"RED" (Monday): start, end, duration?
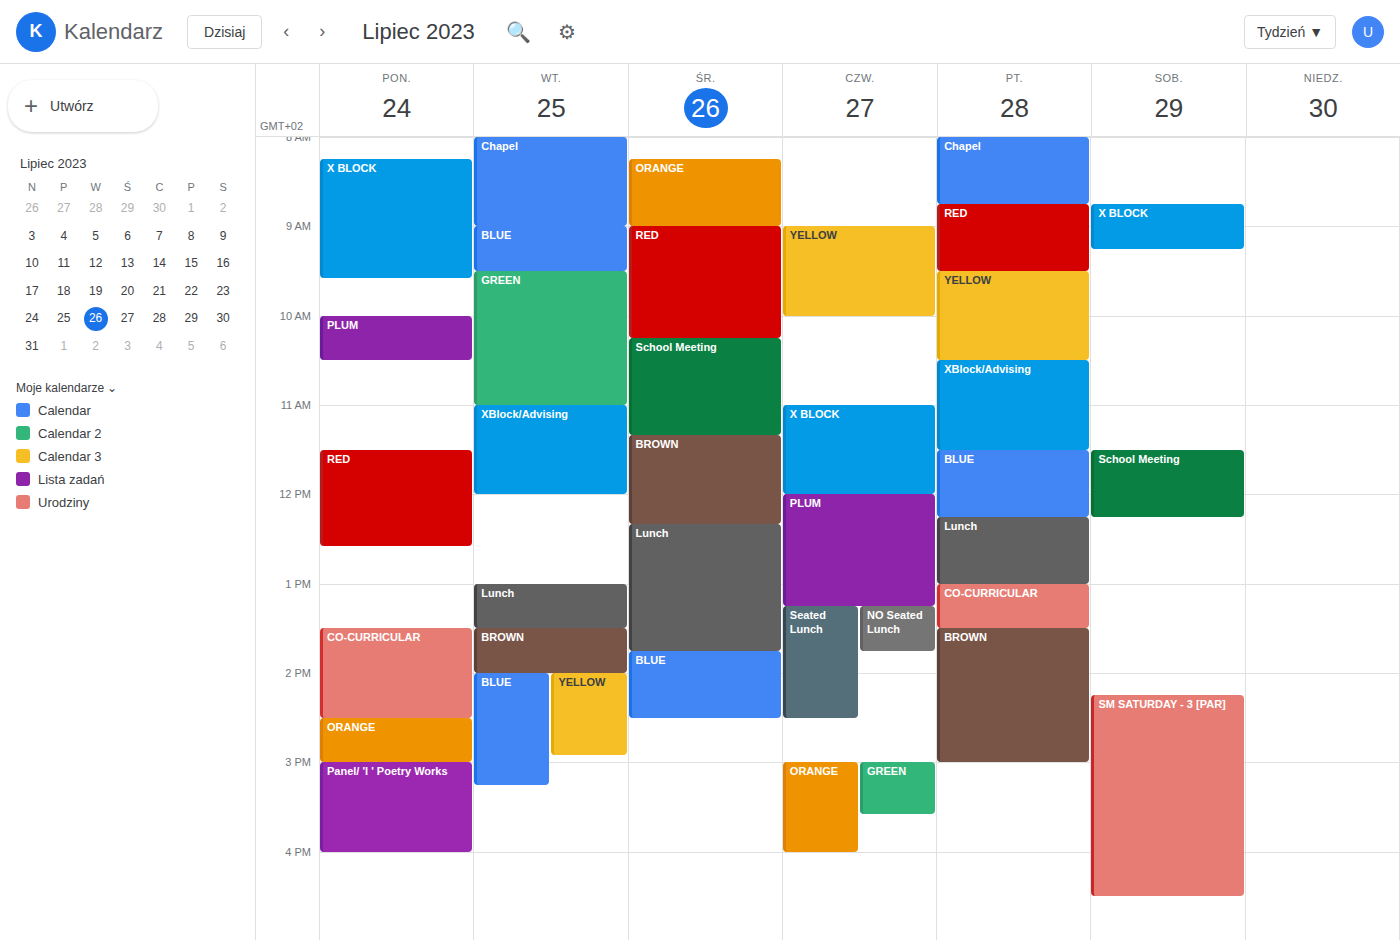
11:30 to 12:35, 1 hour 5 minutes